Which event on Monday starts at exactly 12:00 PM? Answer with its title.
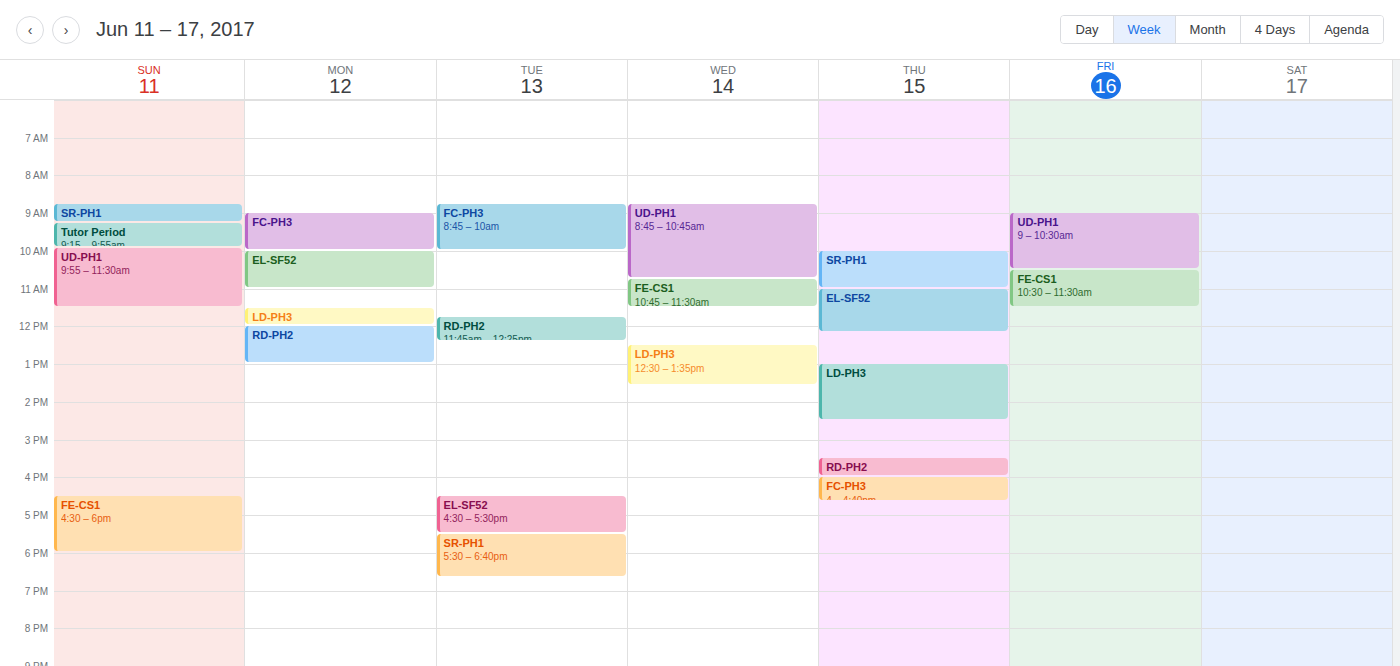
"RD-PH2"